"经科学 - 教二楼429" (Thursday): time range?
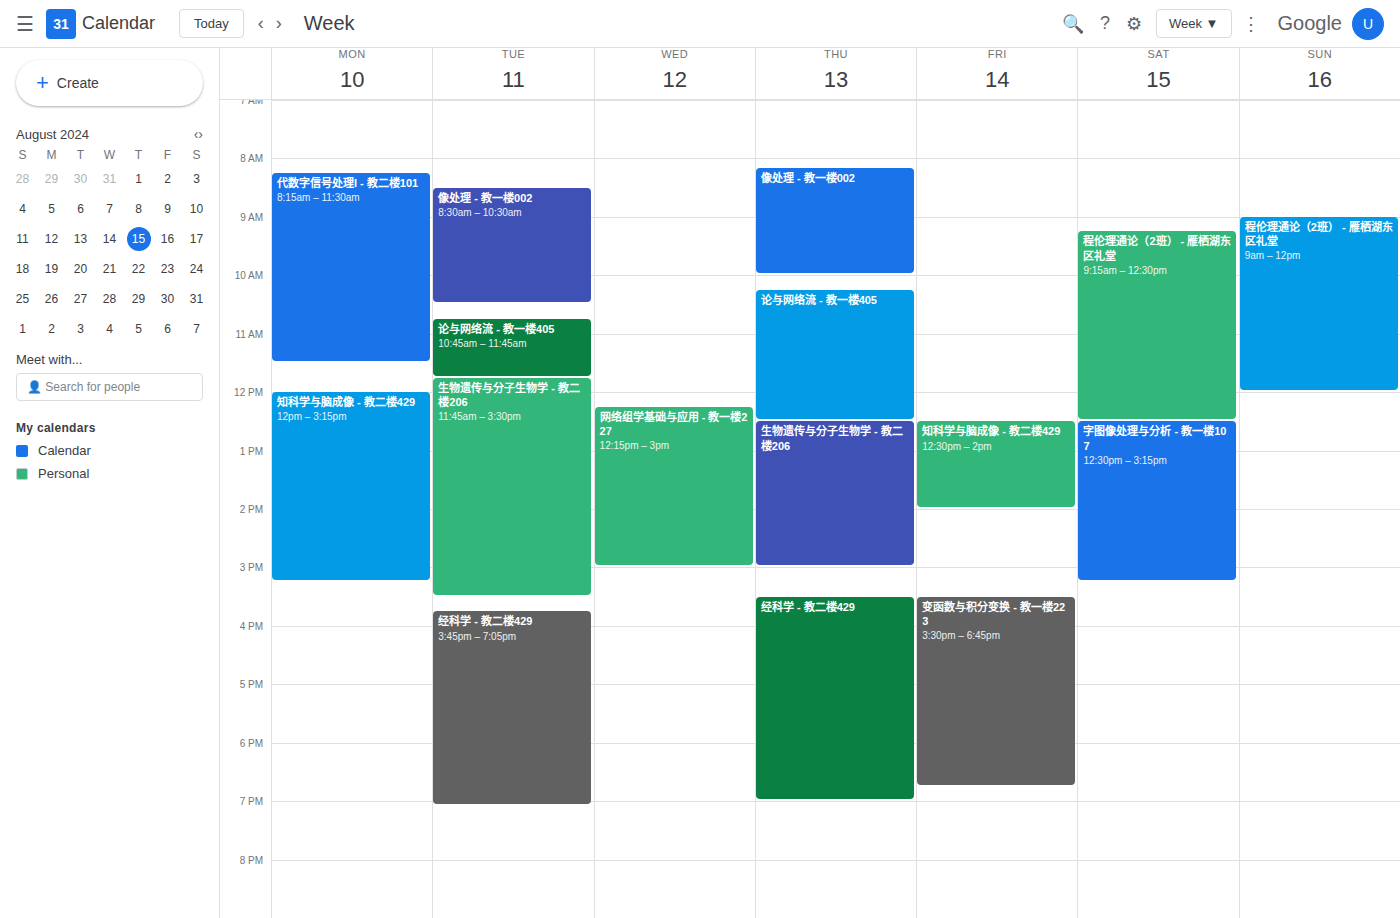
3:30 PM to 7:00 PM